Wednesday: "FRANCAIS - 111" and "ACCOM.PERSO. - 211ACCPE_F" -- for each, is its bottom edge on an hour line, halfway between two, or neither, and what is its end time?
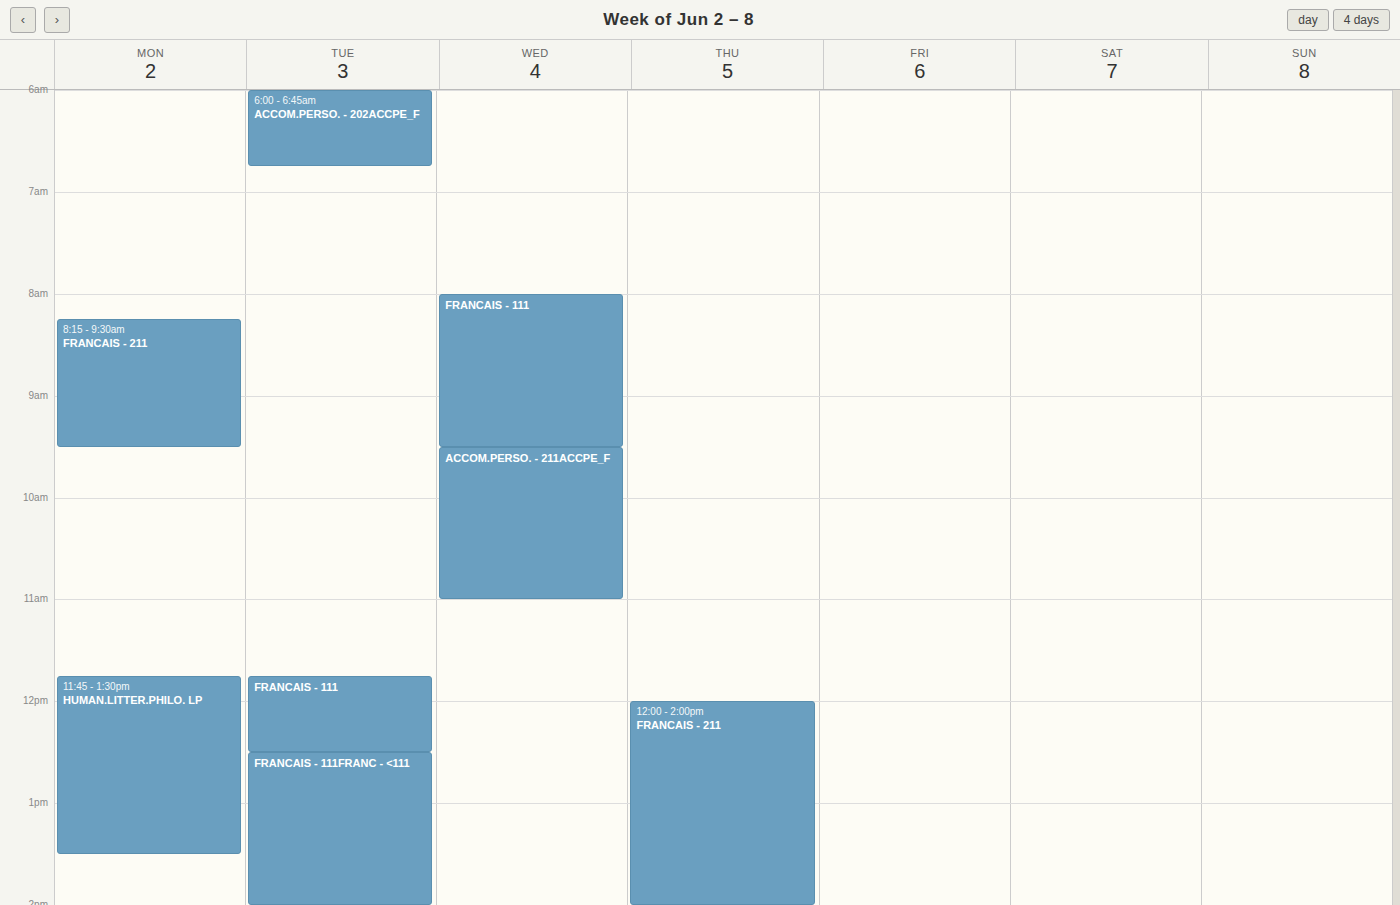
"FRANCAIS - 111": 9:30 AM, halfway between the 9 AM and 10 AM lines. "ACCOM.PERSO. - 211ACCPE_F": 11:00 AM, exactly on the 11 AM line.